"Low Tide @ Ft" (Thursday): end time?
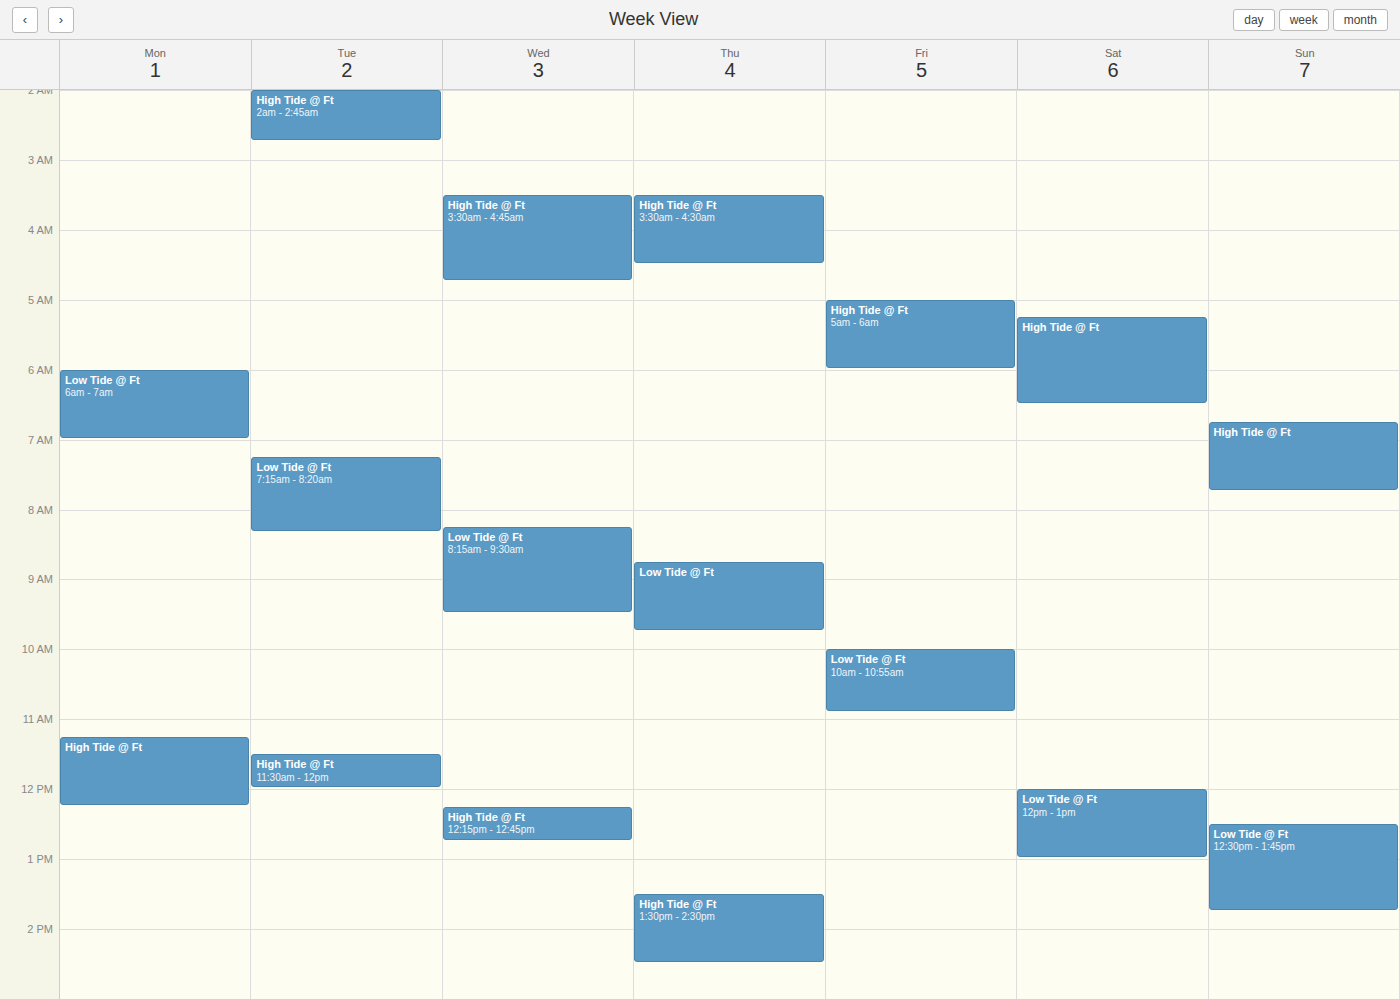
9:45 AM